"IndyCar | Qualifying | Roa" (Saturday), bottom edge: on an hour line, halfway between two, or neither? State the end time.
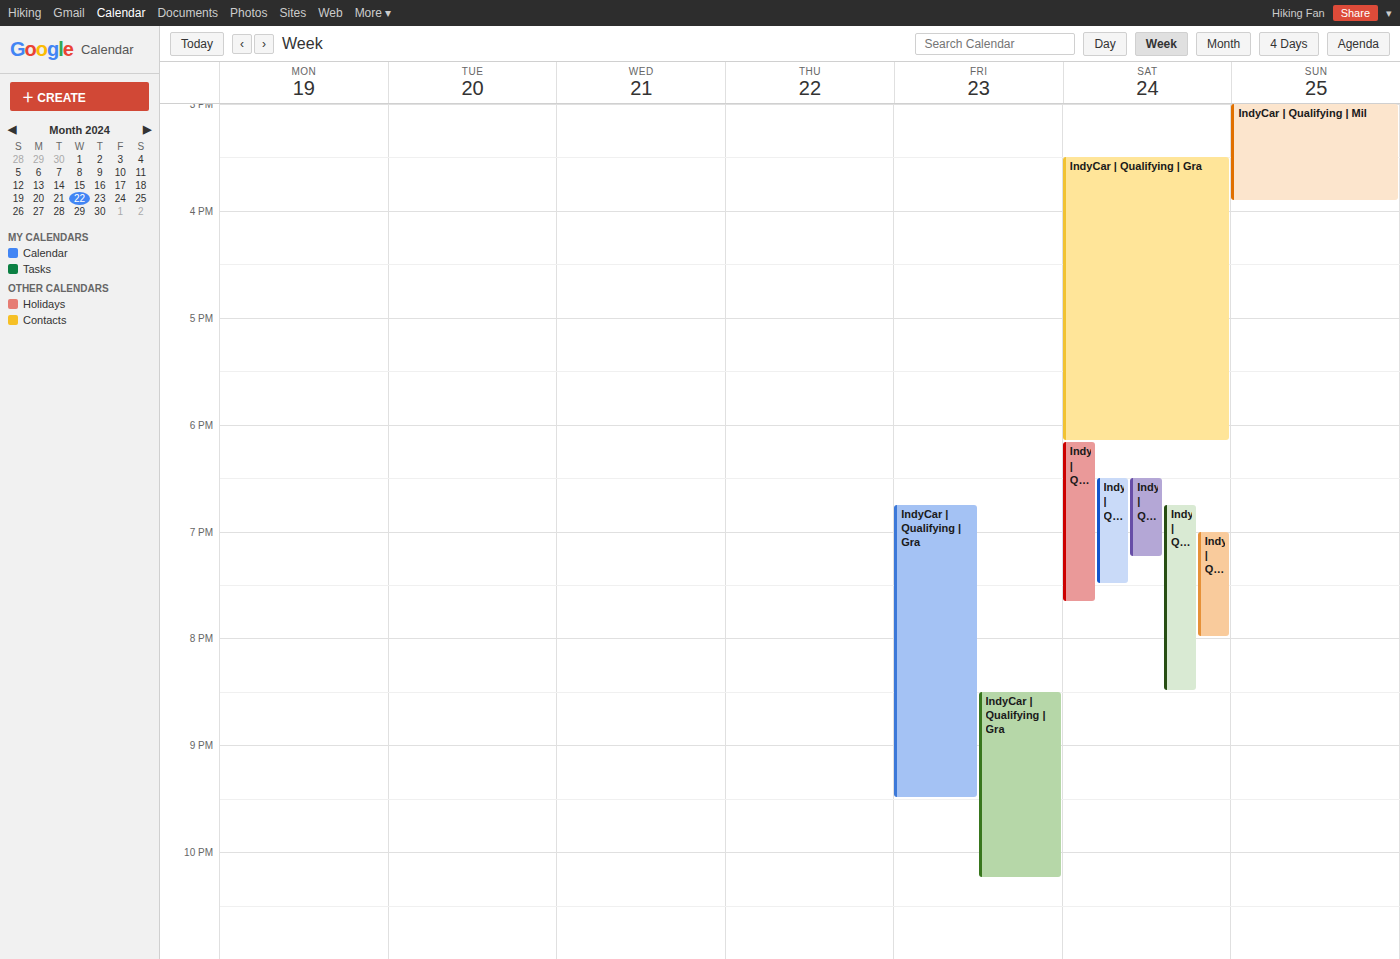
20:30 -- halfway between the 20:00 and 21:00 lines.